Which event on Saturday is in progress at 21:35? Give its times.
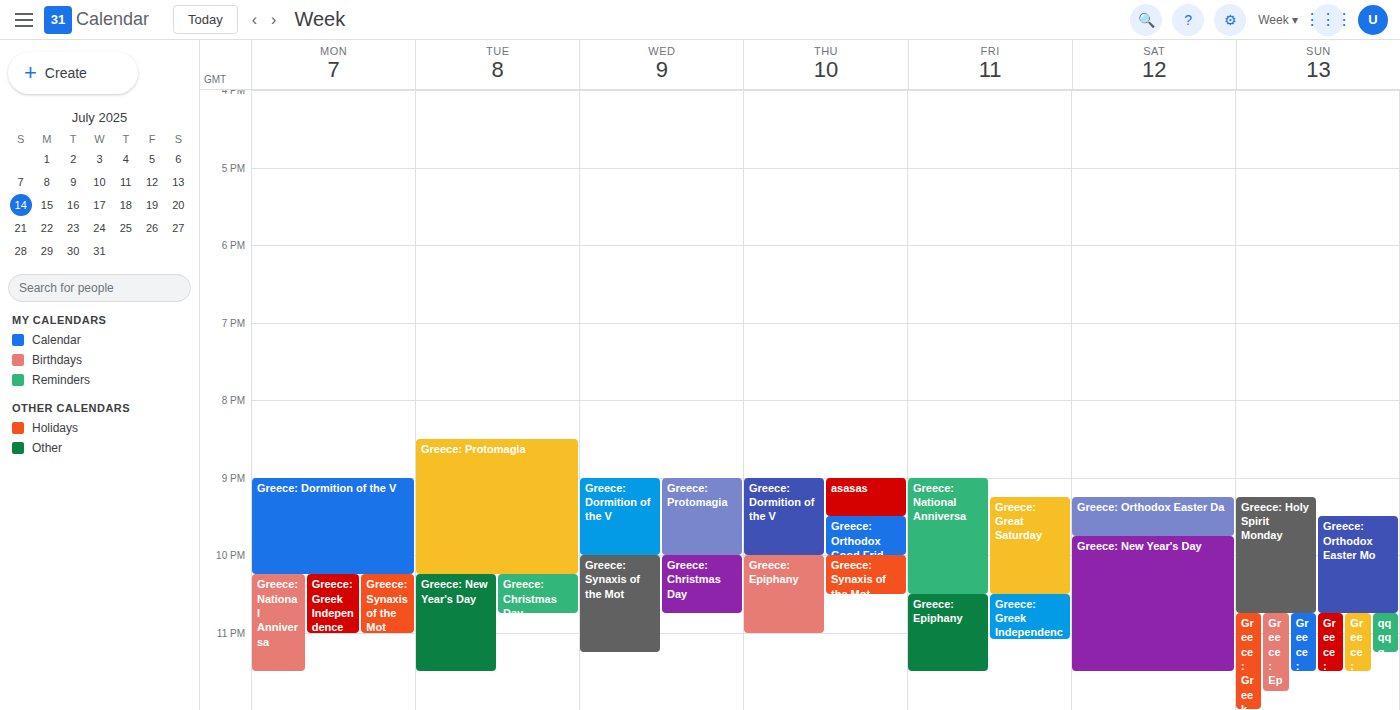
"Greece: Orthodox Easter Da", 21:15 to 21:45